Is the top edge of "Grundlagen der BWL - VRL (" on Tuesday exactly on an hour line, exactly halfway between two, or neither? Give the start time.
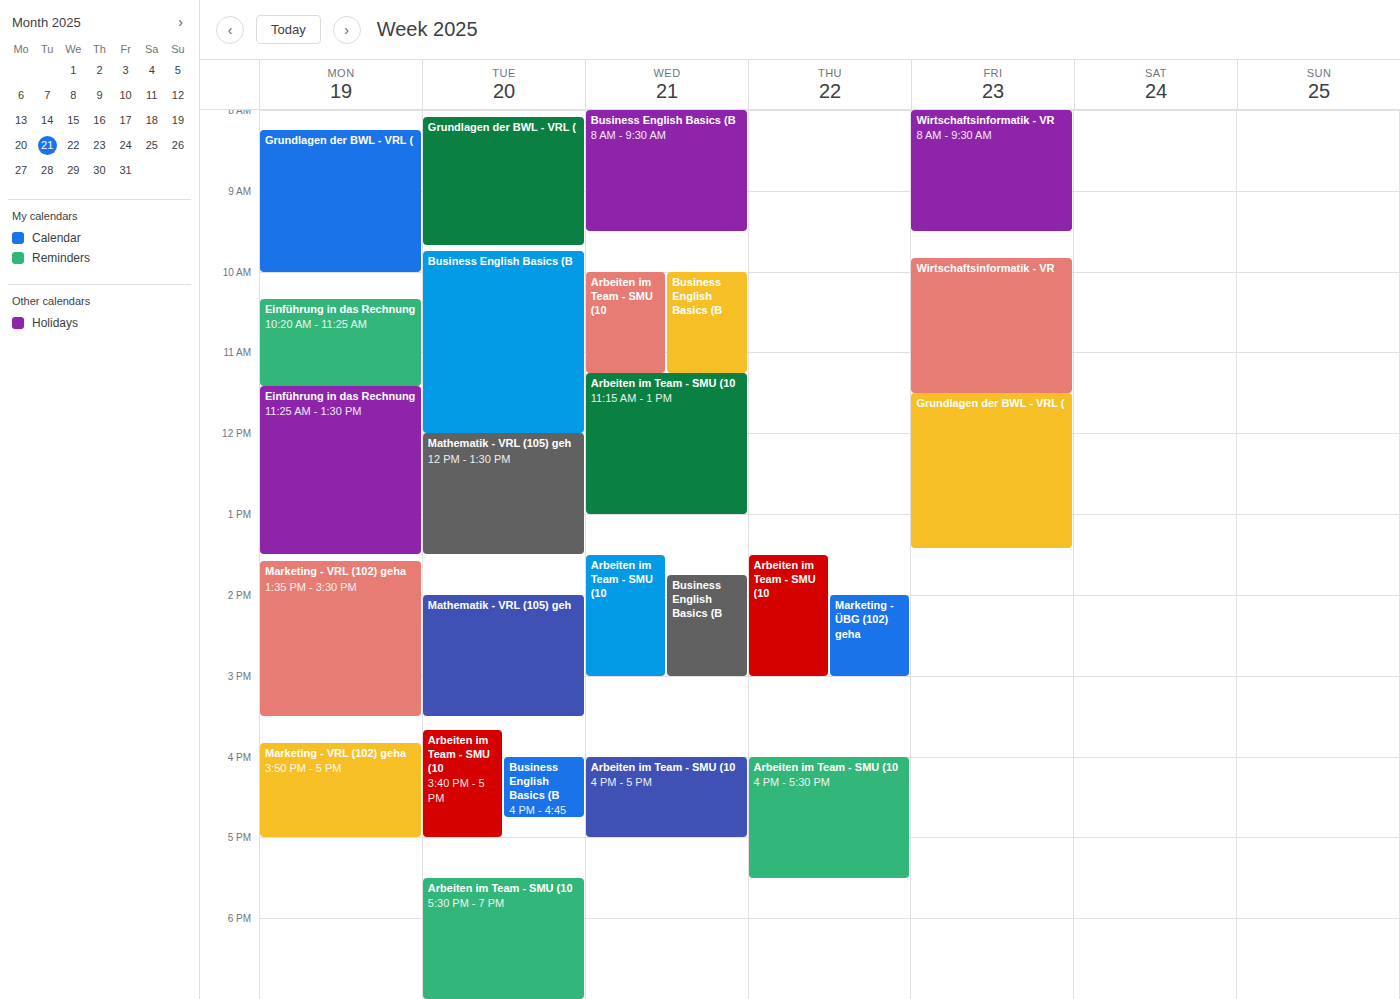
08:05 -- neither: 5 minutes below the 08:00 line and 55 minutes above the 09:00 line.